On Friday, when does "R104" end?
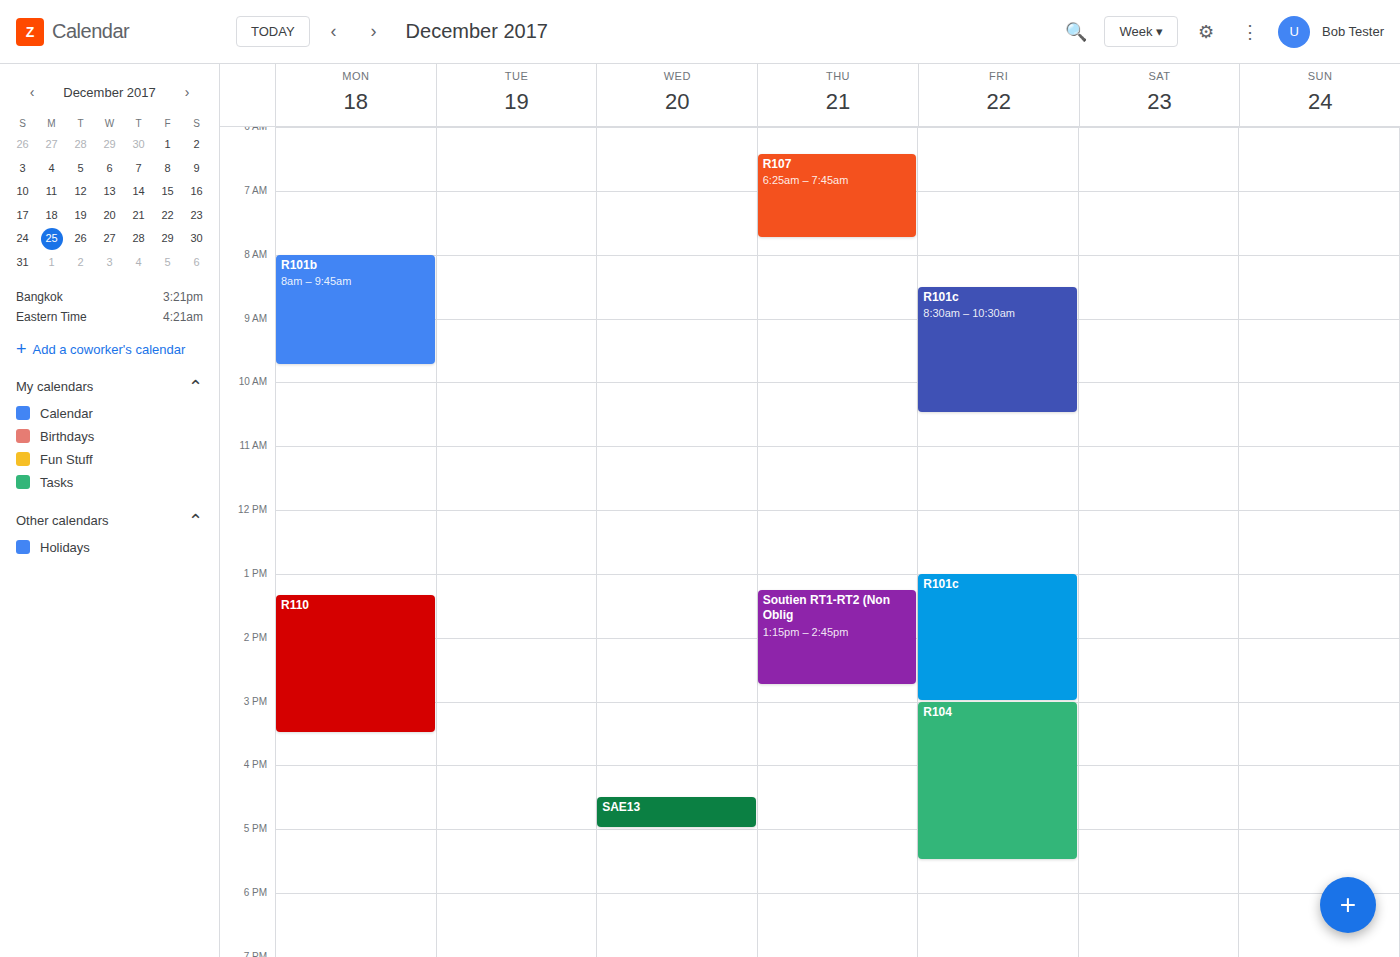
5:30 PM